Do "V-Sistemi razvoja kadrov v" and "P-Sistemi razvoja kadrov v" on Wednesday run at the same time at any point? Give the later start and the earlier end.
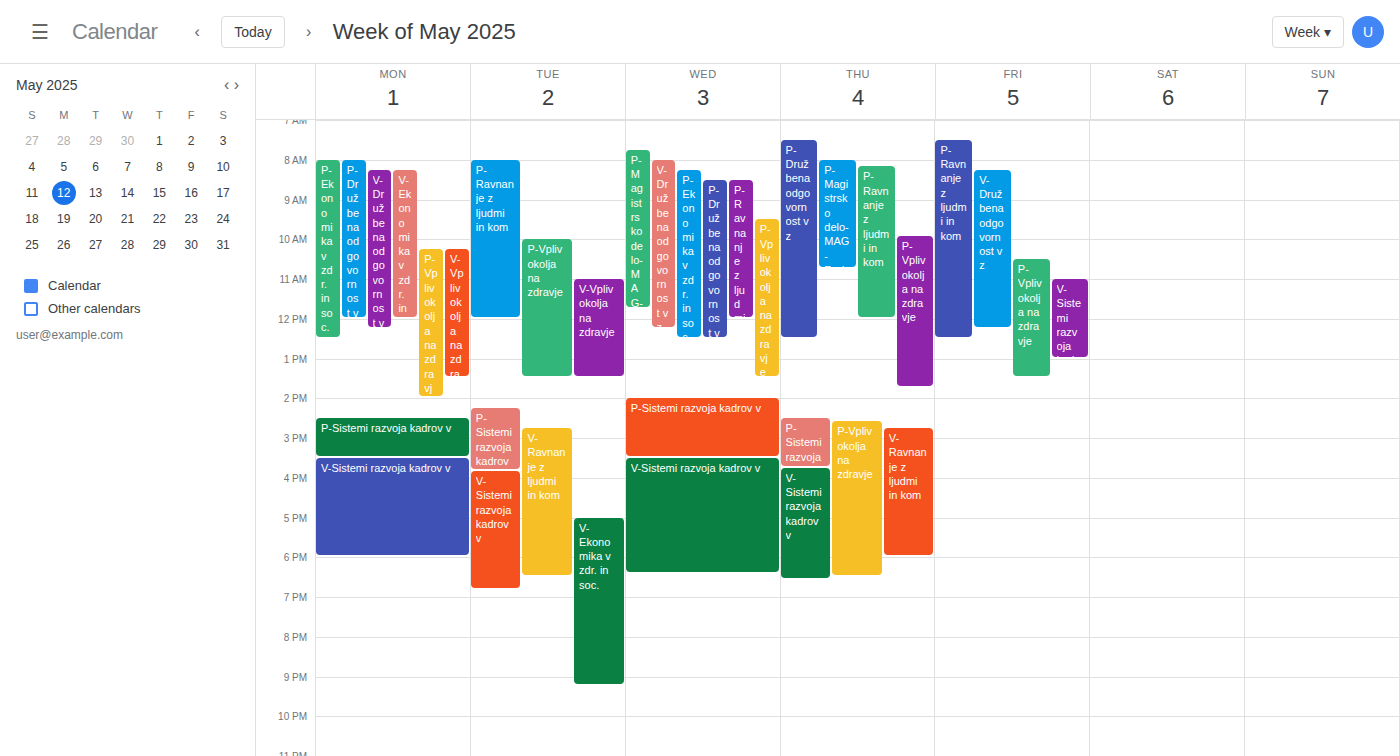
"P-Sistemi razvoja kadrov v" ends at 3:30 PM, exactly when "V-Sistemi razvoja kadrov v" starts -- they touch but do not overlap.